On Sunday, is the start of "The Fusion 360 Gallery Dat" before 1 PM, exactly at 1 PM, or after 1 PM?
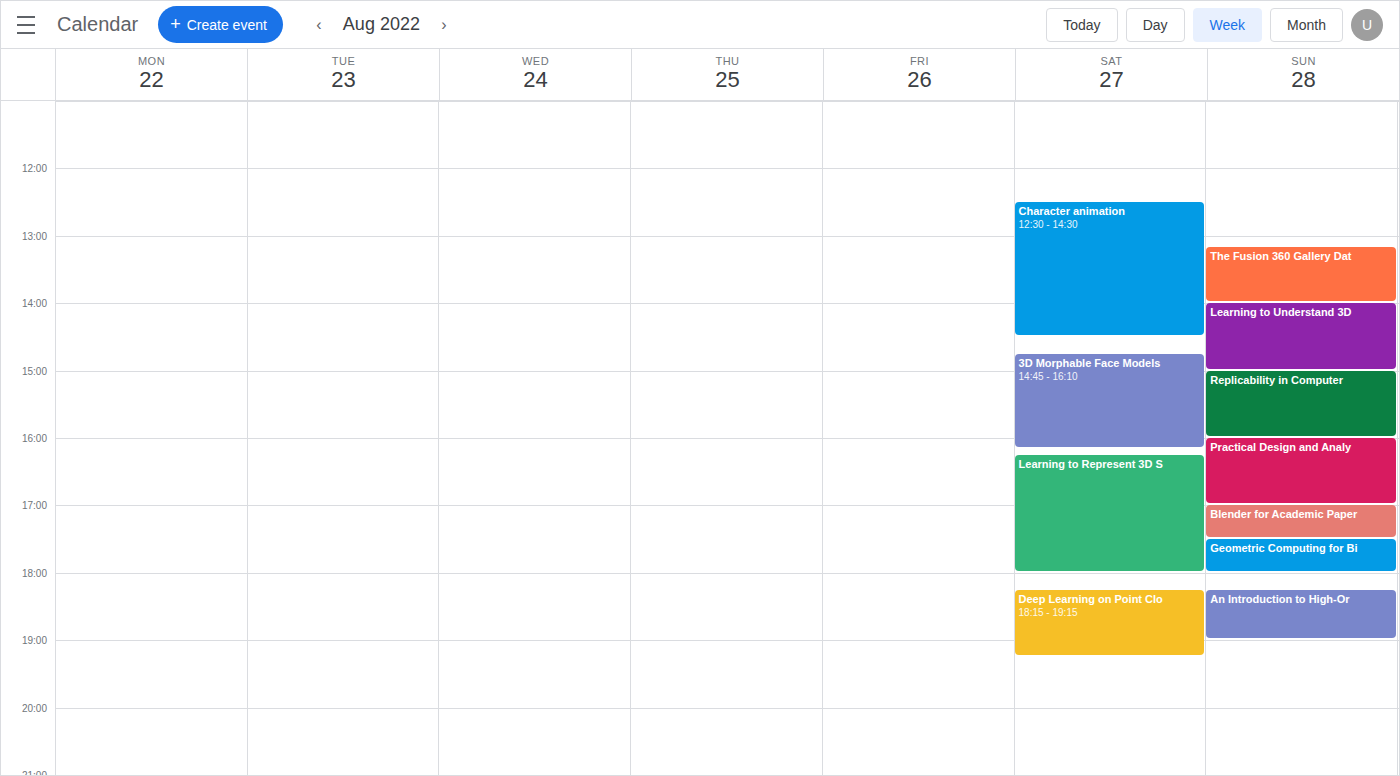
1:10 PM -- after 1 PM, 10 minutes below the 1 PM line.